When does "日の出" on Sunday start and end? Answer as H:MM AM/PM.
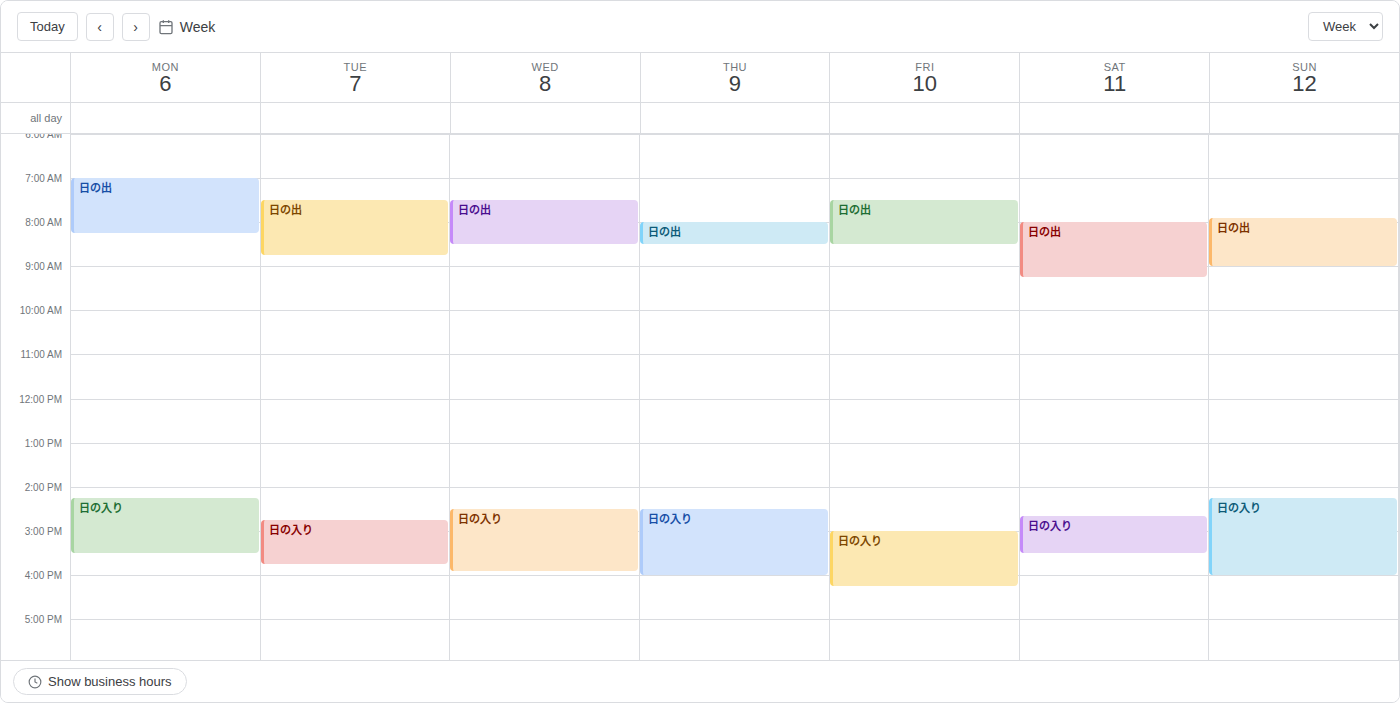
7:55 AM to 9:00 AM